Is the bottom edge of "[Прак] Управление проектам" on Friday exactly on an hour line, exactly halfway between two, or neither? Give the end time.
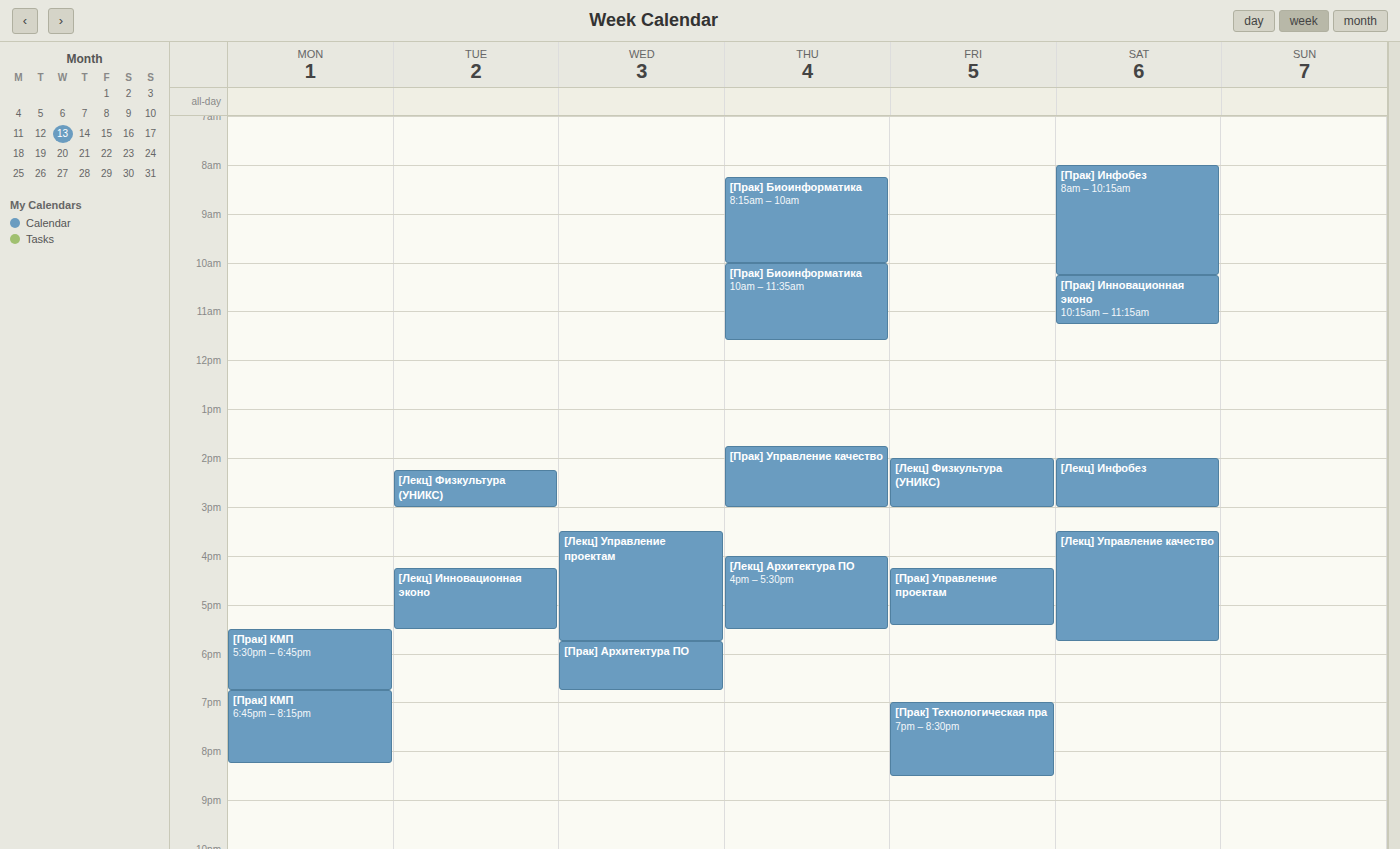
5:25 PM -- neither: 25 minutes below the 5 PM line and 35 minutes above the 6 PM line.